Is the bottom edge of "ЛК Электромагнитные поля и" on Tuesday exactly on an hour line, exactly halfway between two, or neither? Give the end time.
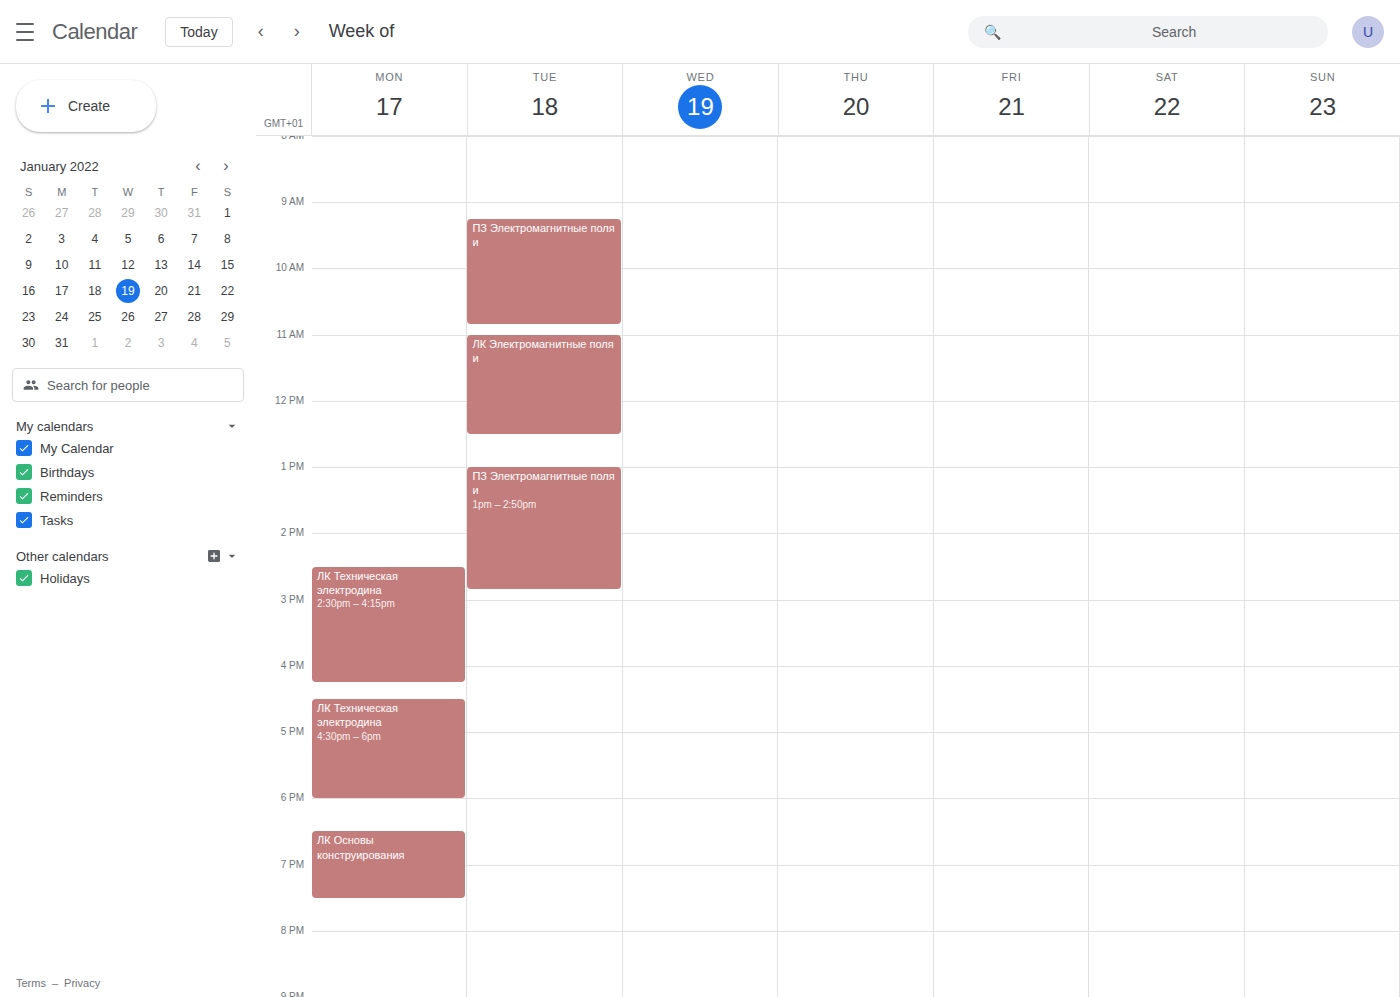
12:30 -- halfway between the 12:00 and 13:00 lines.